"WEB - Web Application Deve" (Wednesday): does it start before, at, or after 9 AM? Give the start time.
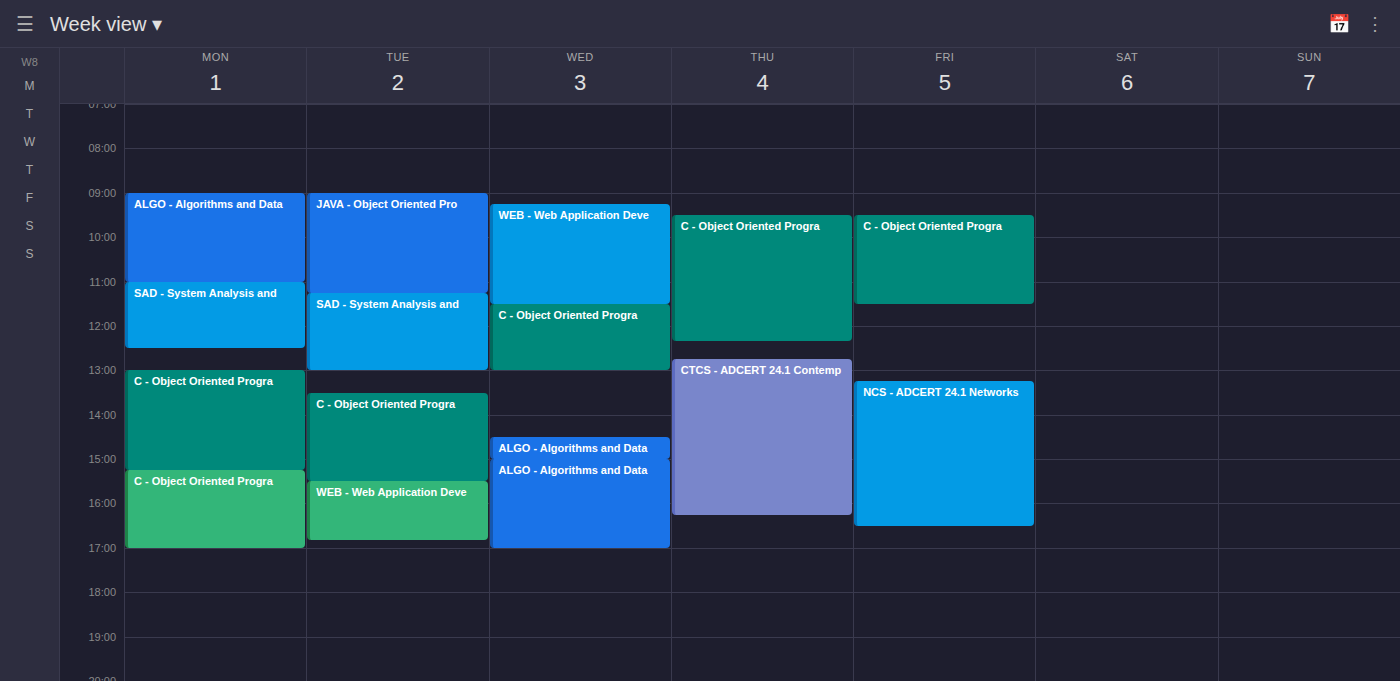
9:15 AM -- after 9 AM, 15 minutes below the 9 AM line.